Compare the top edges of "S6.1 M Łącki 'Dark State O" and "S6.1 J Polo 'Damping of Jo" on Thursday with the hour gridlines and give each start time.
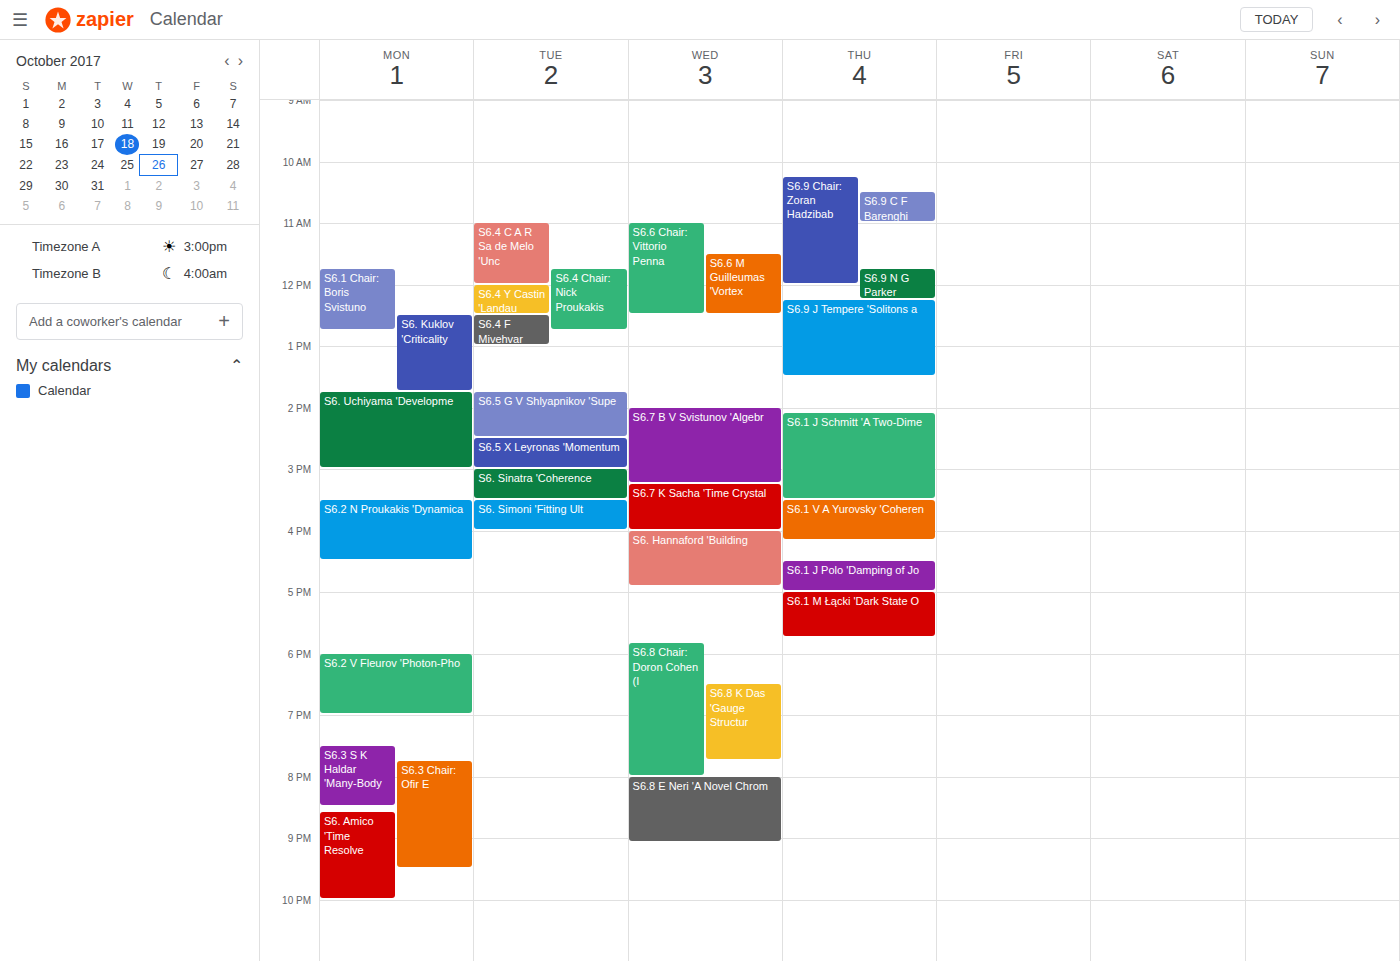
"S6.1 M Łącki 'Dark State O": 5:00 PM, exactly on the 5 PM line. "S6.1 J Polo 'Damping of Jo": 4:30 PM, halfway between the 4 PM and 5 PM lines.